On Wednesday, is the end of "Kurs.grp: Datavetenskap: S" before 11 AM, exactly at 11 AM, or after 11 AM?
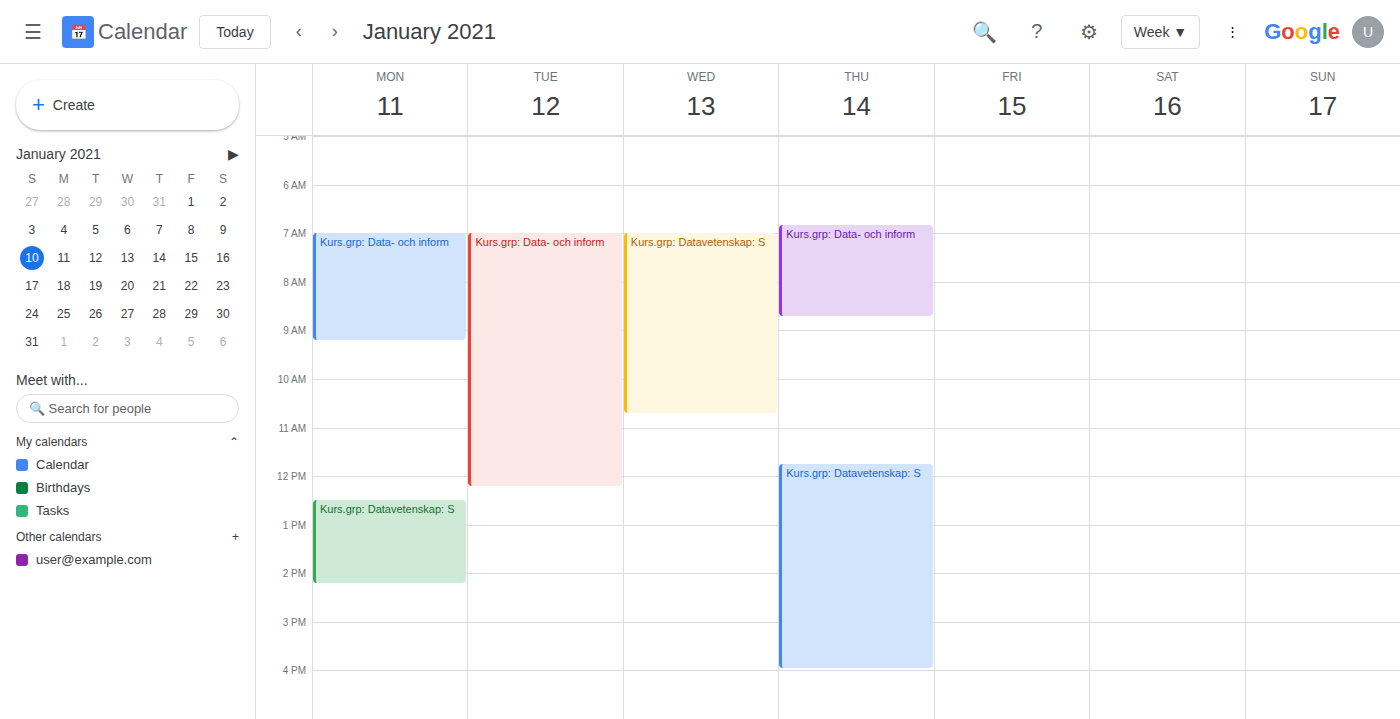
10:45 AM -- before 11 AM, 15 minutes above the 11 AM line.